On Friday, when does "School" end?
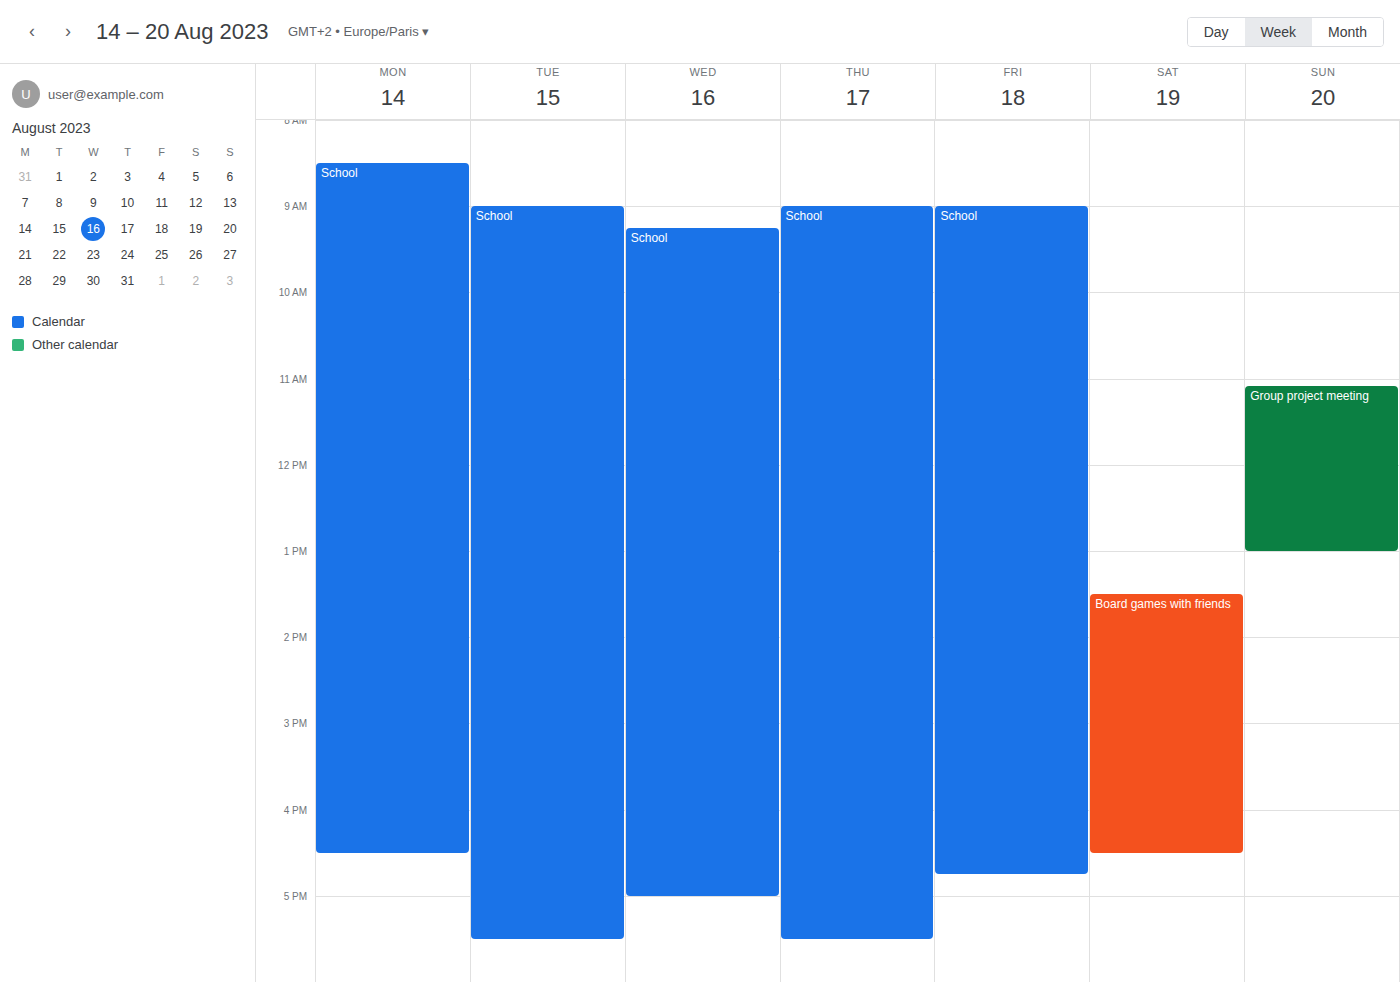
4:45 PM